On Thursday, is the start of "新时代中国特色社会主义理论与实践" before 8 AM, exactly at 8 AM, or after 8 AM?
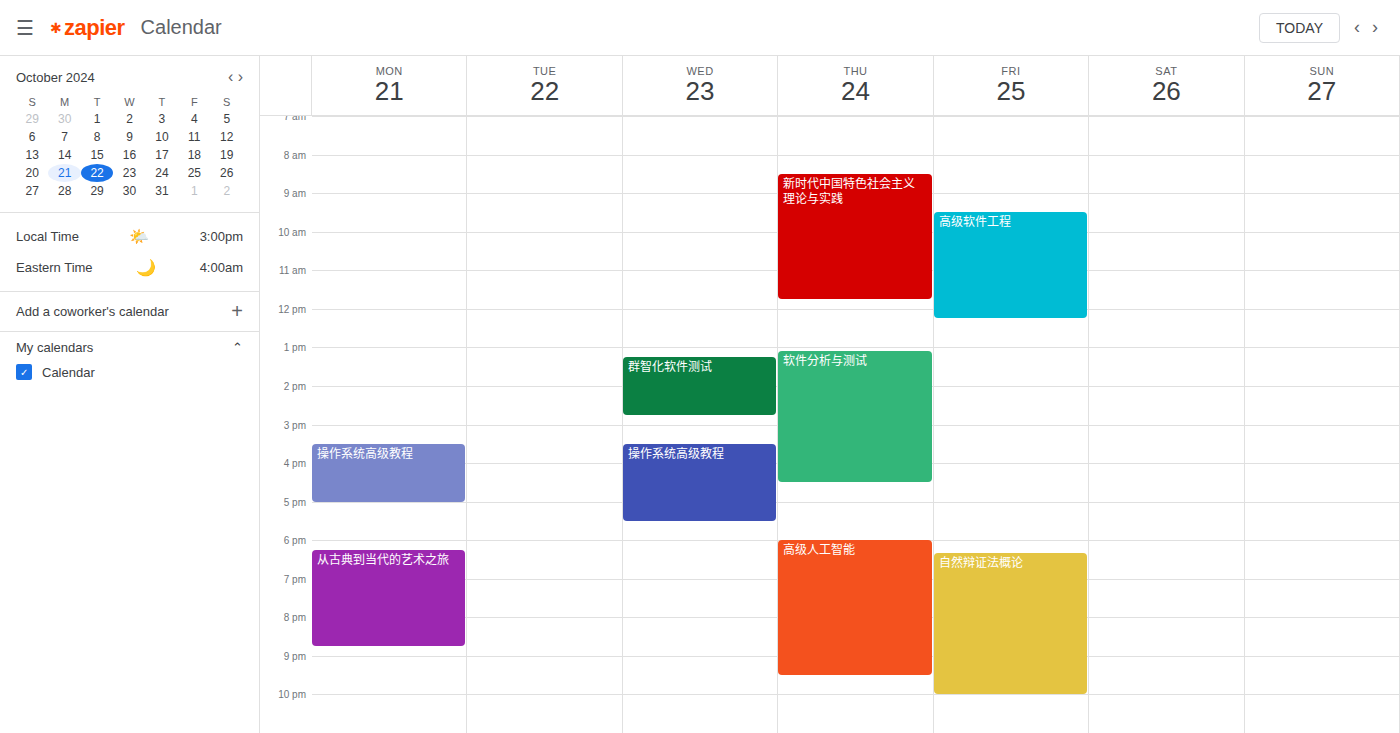
8:30 AM -- after 8 AM, 30 minutes below the 8 AM line.